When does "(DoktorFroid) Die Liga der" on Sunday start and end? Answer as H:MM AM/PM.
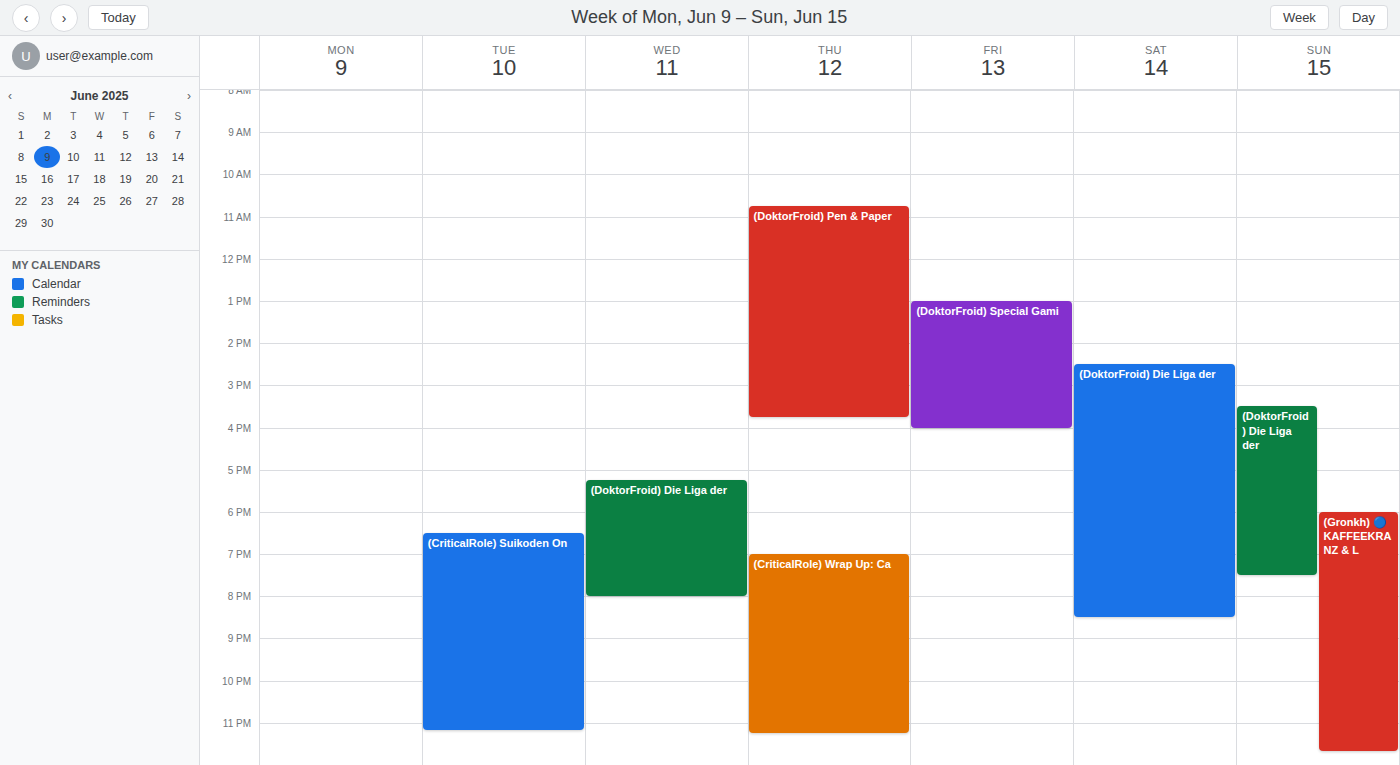
3:30 PM to 7:30 PM